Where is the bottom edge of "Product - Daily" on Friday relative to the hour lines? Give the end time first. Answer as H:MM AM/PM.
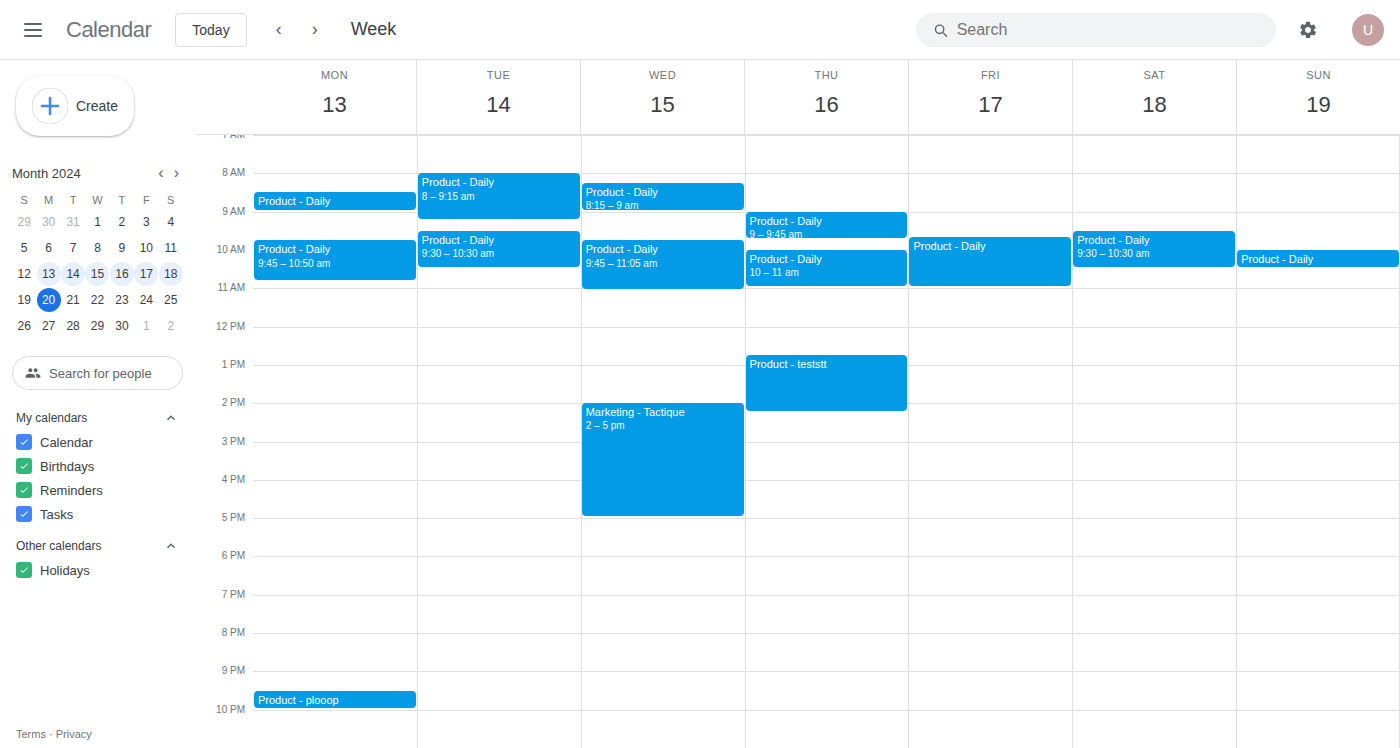
11:00 AM -- exactly on the 11 AM line.